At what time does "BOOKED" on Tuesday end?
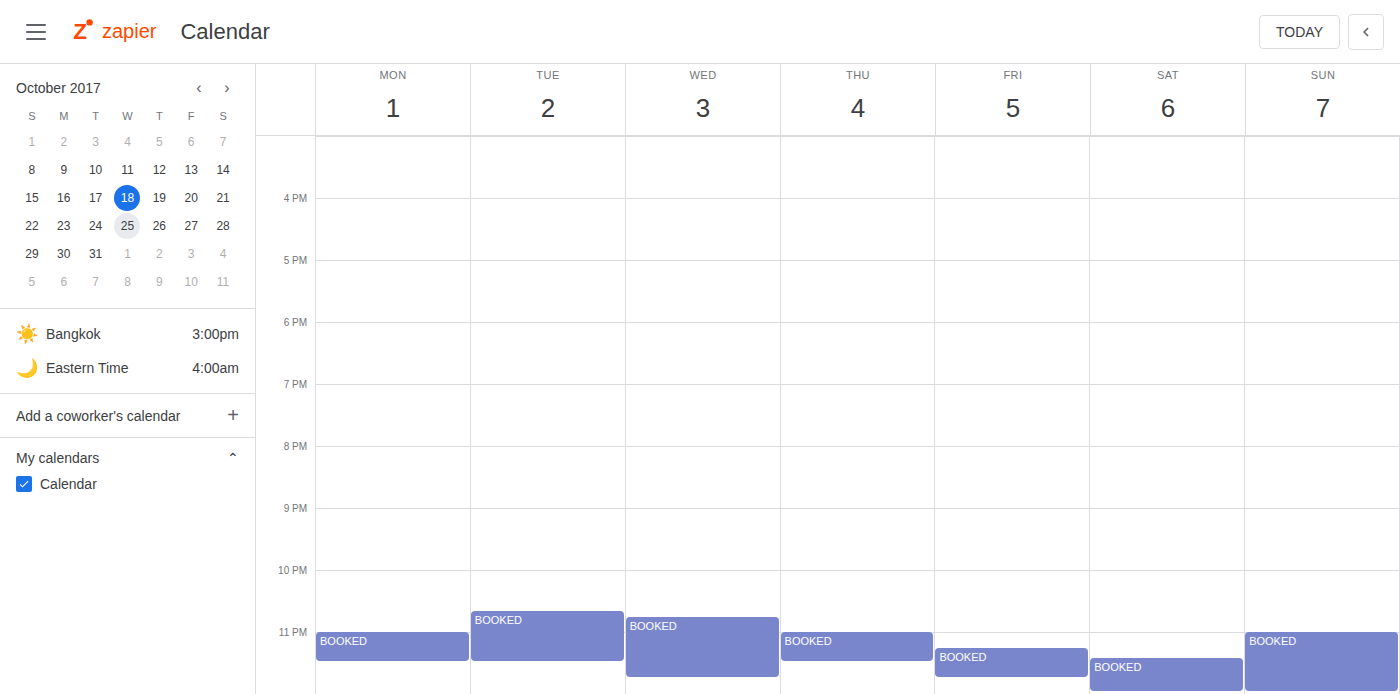
11:30 PM